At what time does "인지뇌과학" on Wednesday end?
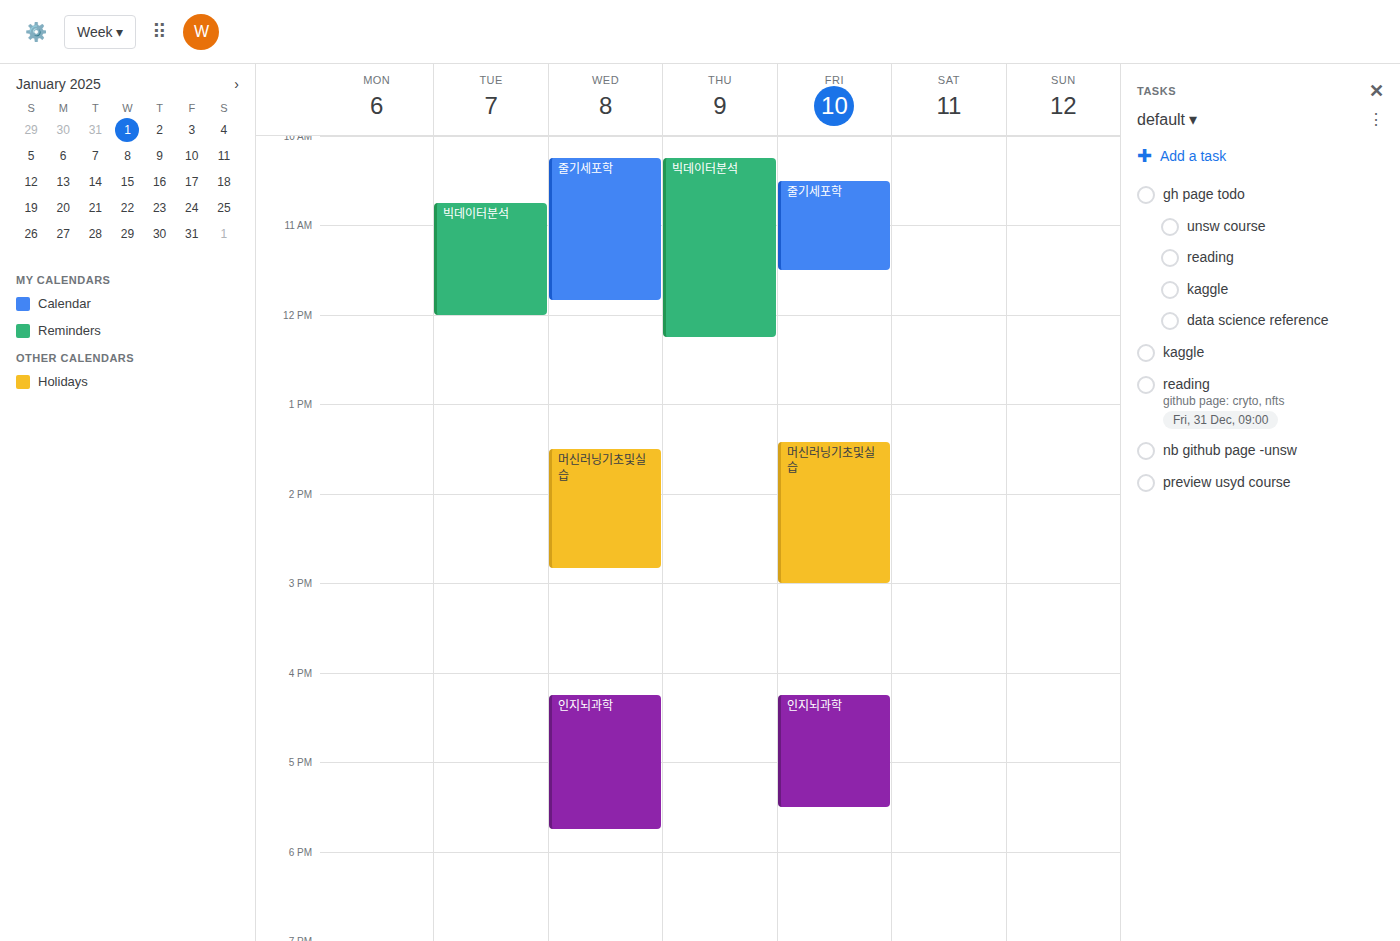
5:45 PM